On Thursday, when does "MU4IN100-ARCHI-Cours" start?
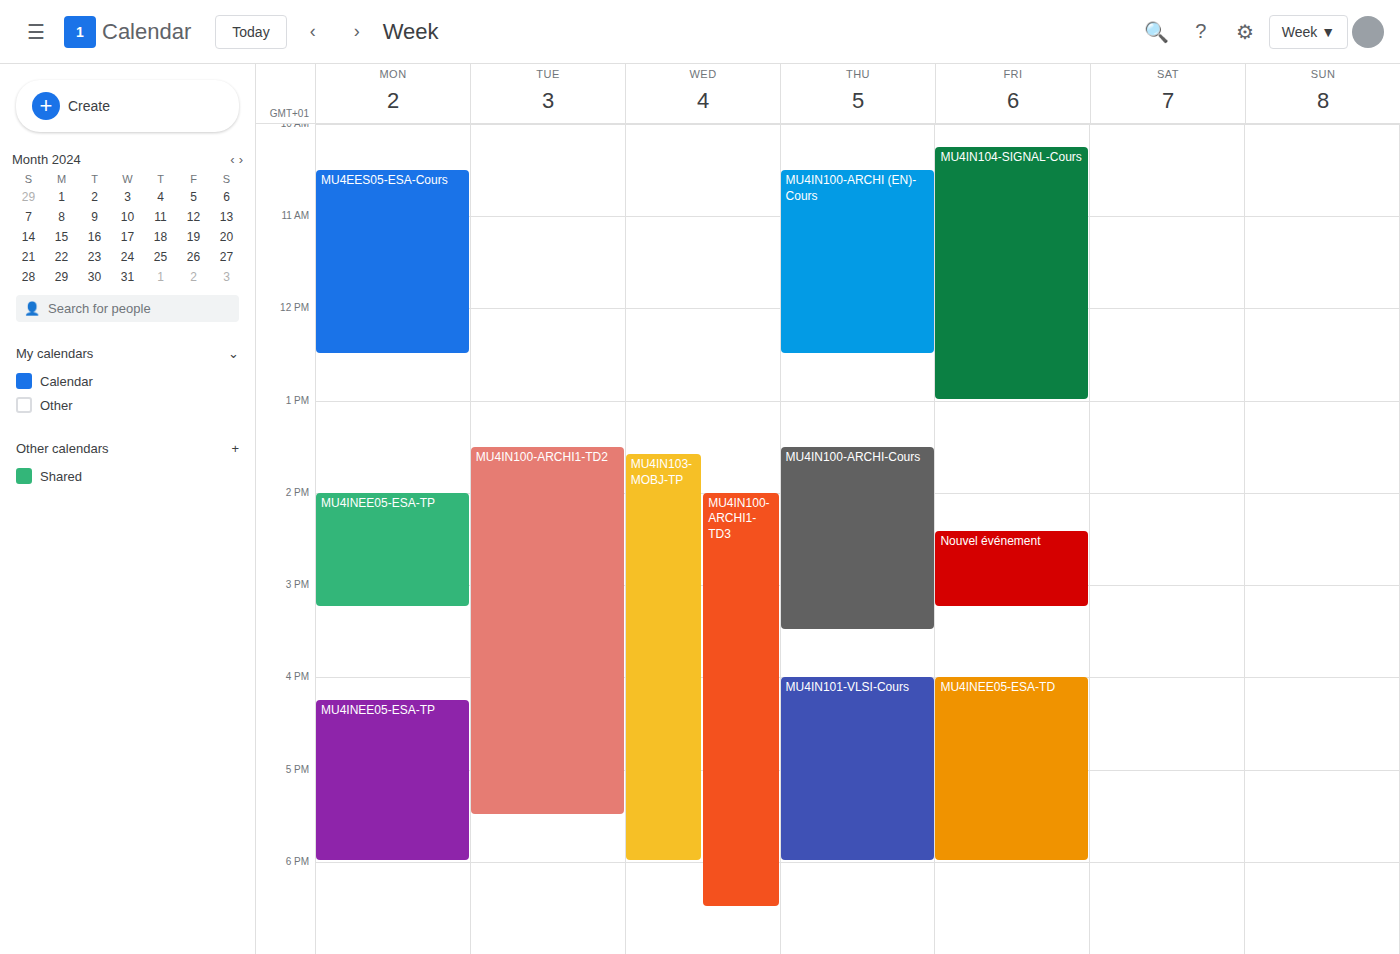
1:30 PM